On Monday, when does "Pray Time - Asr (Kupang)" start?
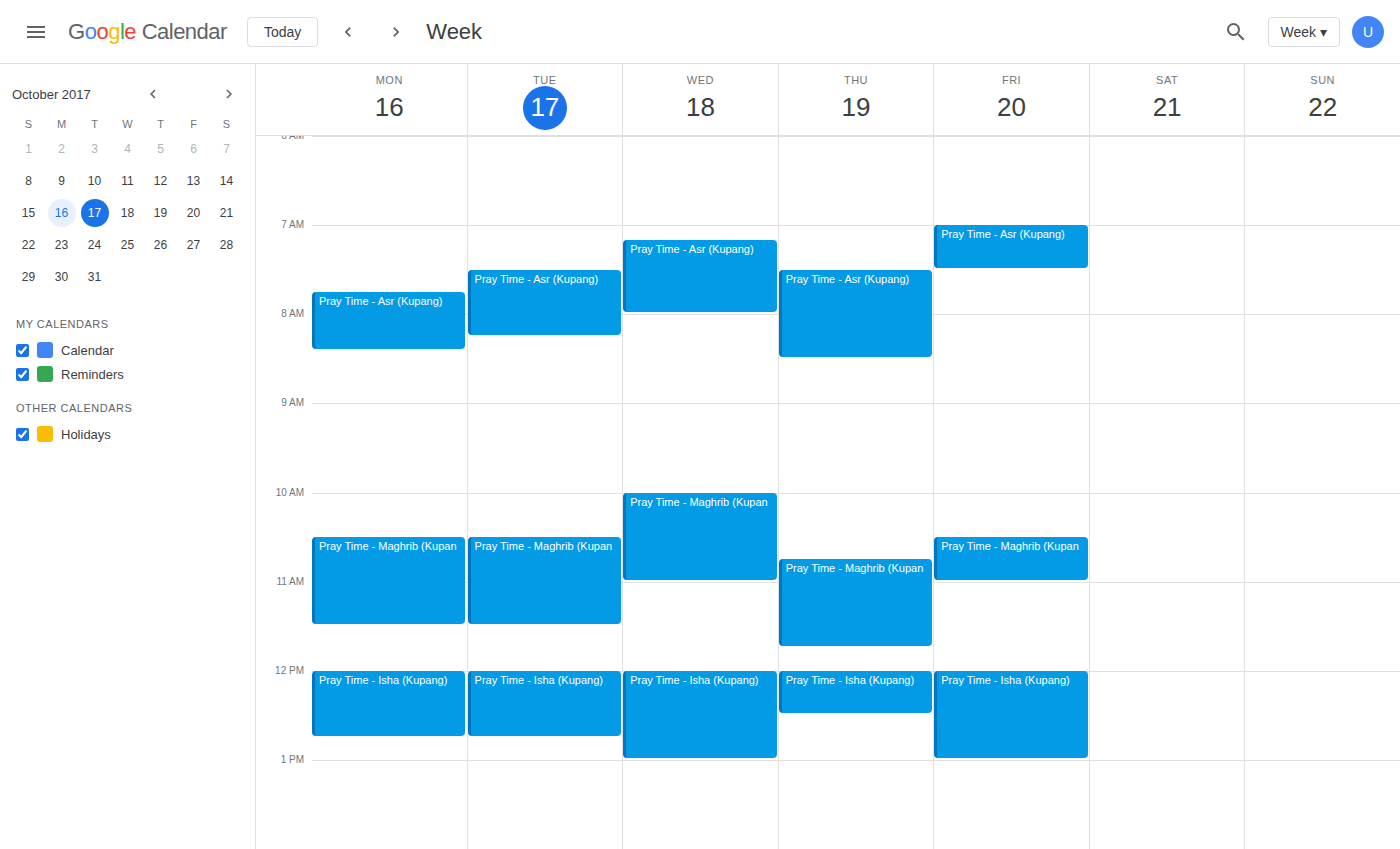
07:45